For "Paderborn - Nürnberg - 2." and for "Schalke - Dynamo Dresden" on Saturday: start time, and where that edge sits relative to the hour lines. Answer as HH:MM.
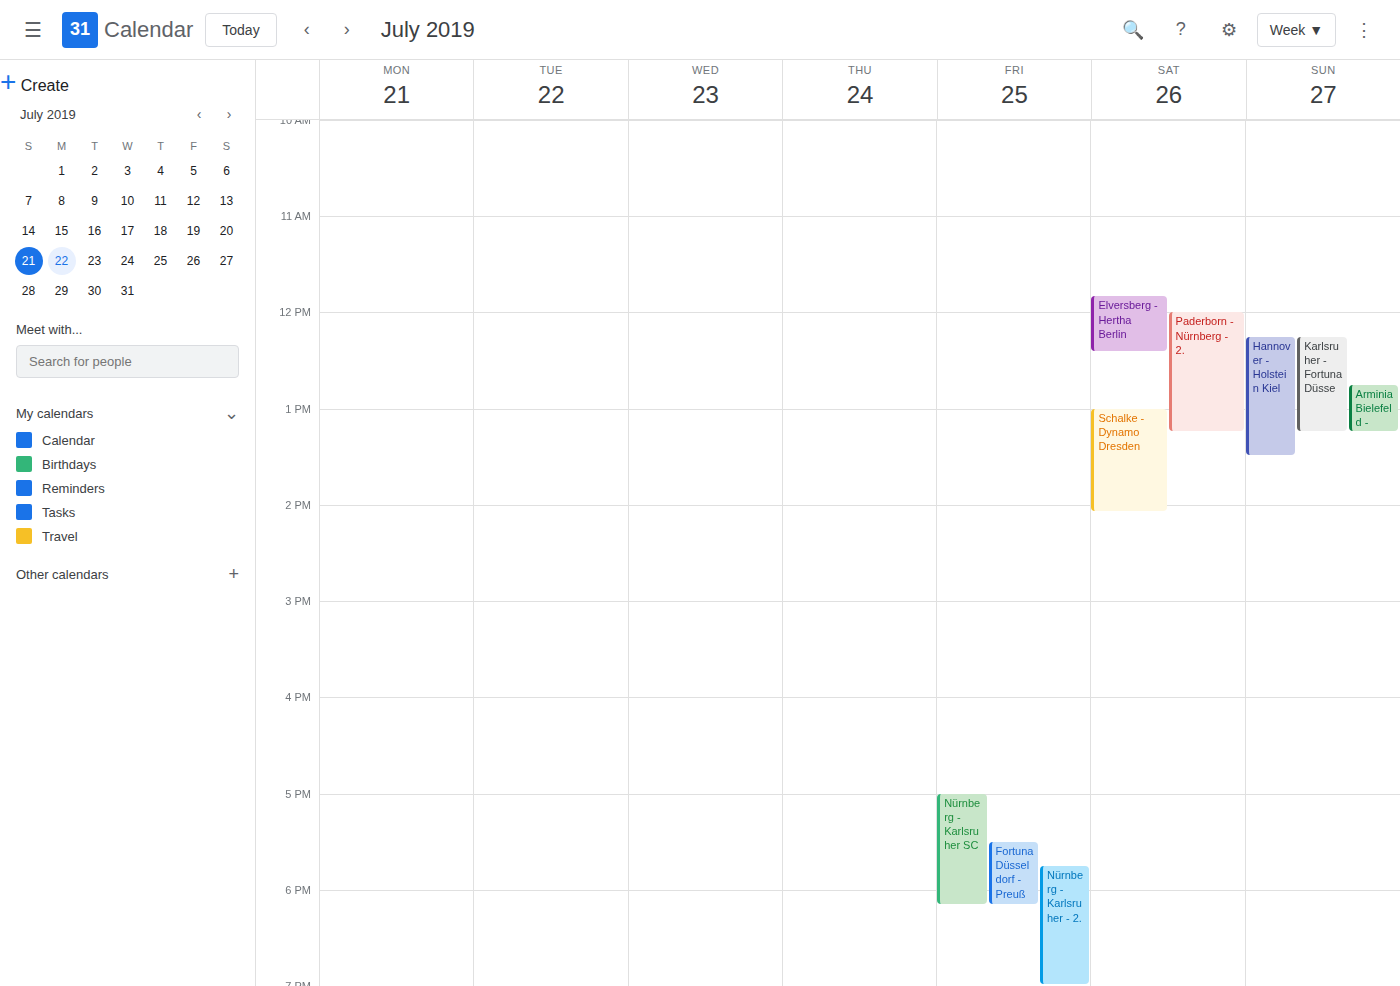
"Paderborn - Nürnberg - 2.": 12:00, exactly on the 12:00 line. "Schalke - Dynamo Dresden": 13:00, exactly on the 13:00 line.